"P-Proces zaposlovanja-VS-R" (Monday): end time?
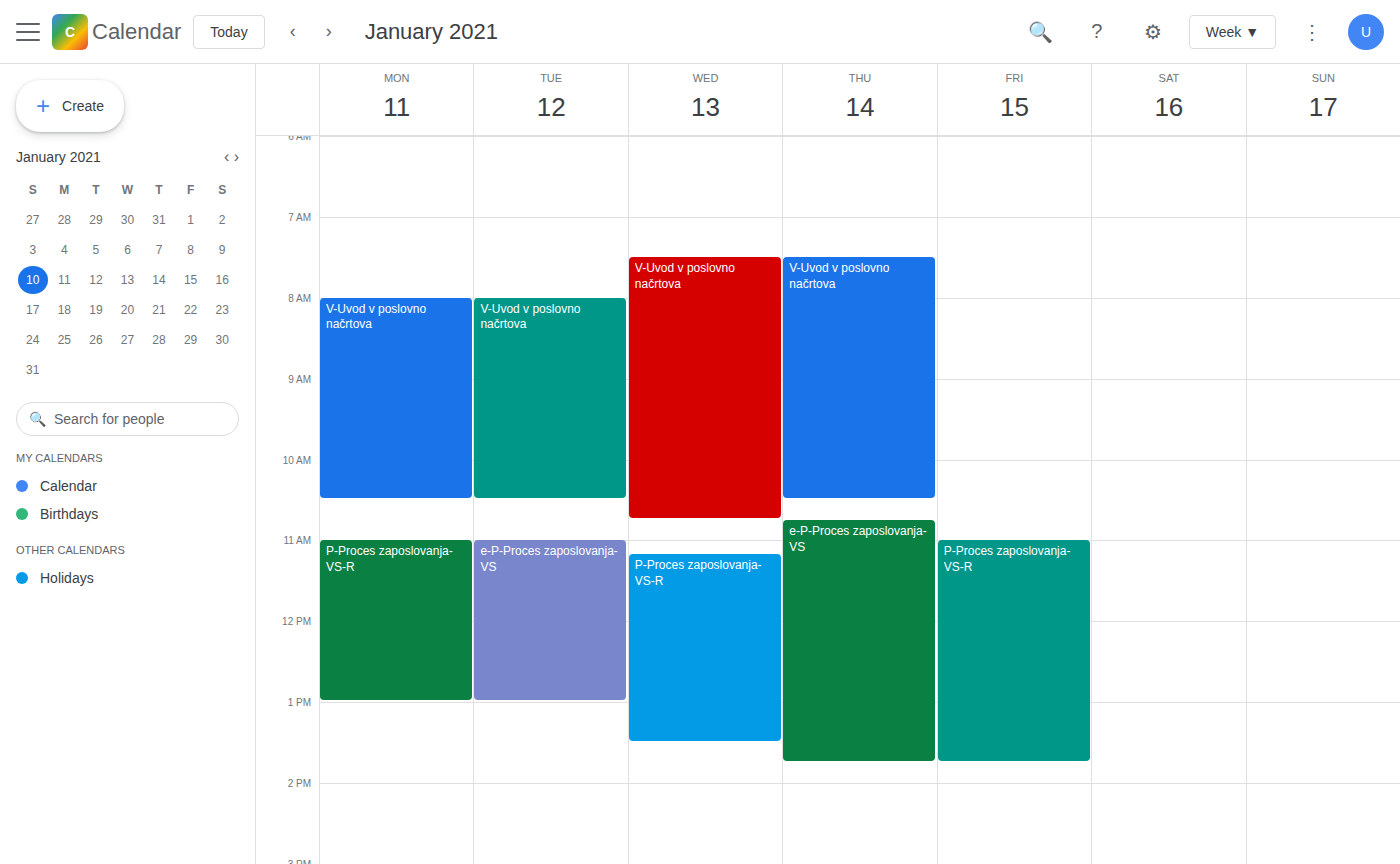
1:00 PM